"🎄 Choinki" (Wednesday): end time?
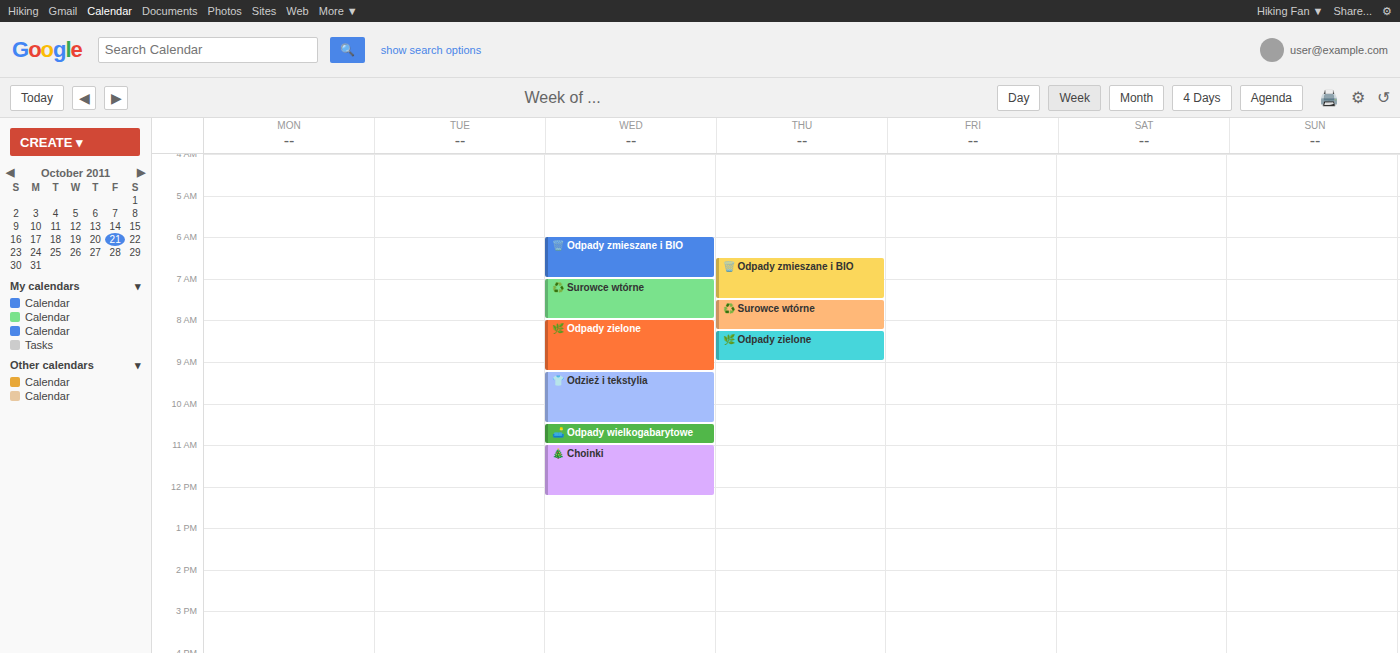
12:15 PM